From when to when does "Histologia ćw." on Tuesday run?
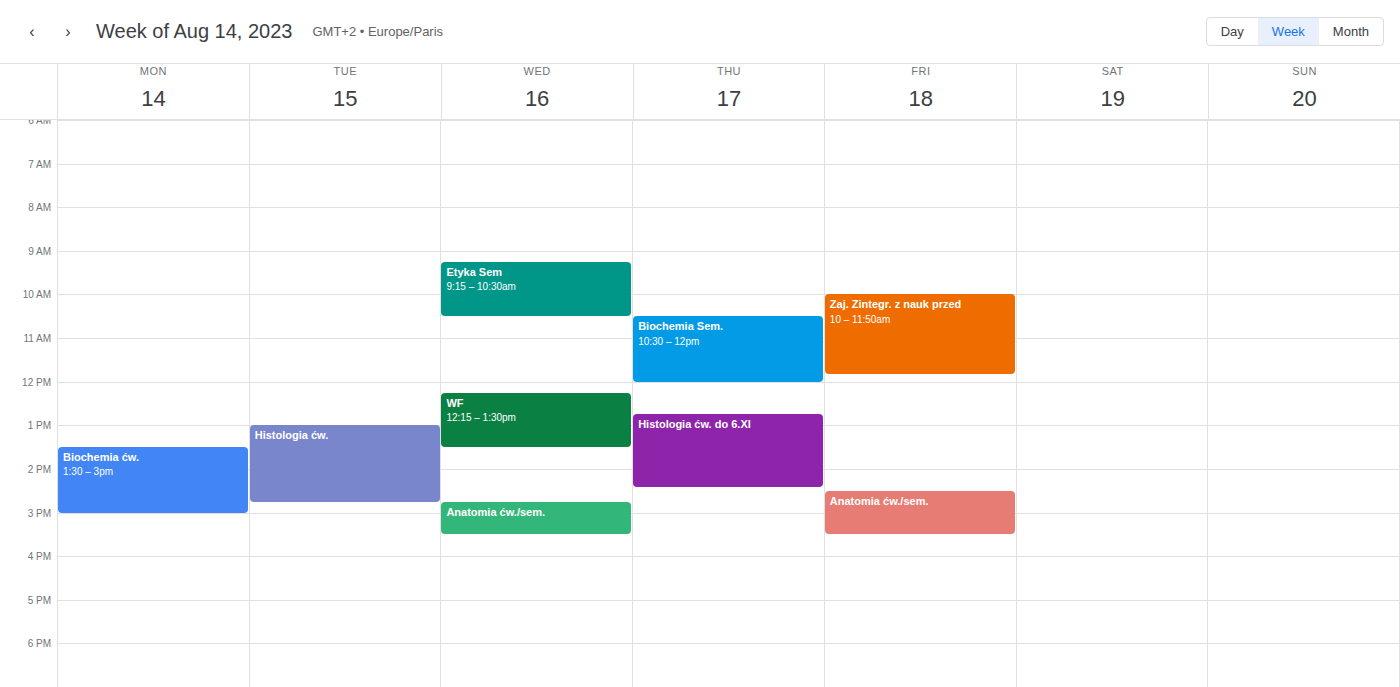
1:00 PM to 2:45 PM